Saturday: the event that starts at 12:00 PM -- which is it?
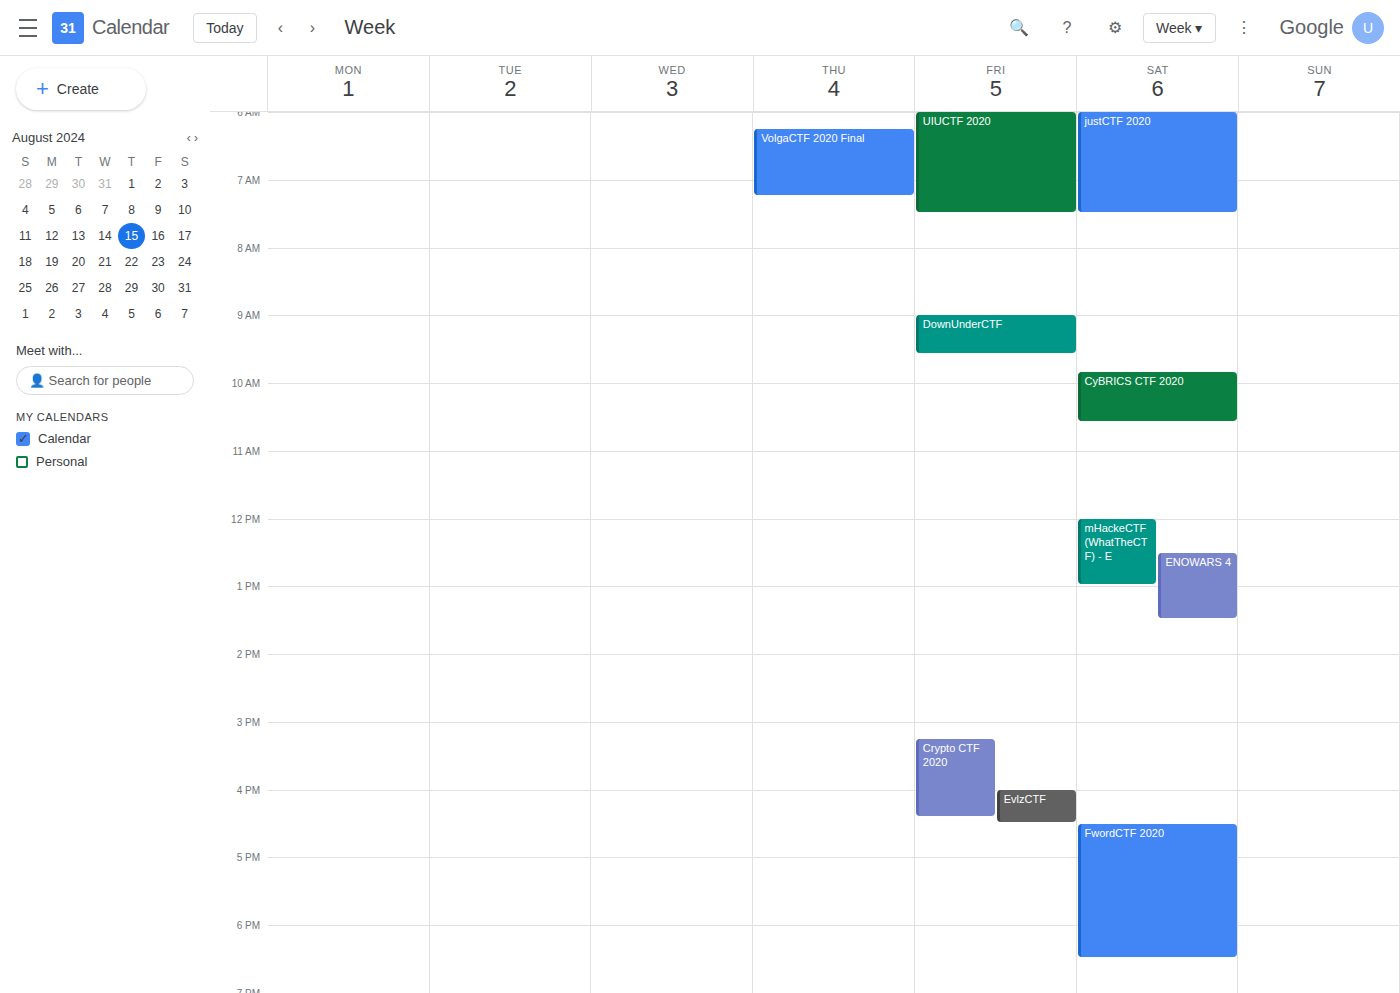
"mHackeCTF (WhatTheCTF) - E"